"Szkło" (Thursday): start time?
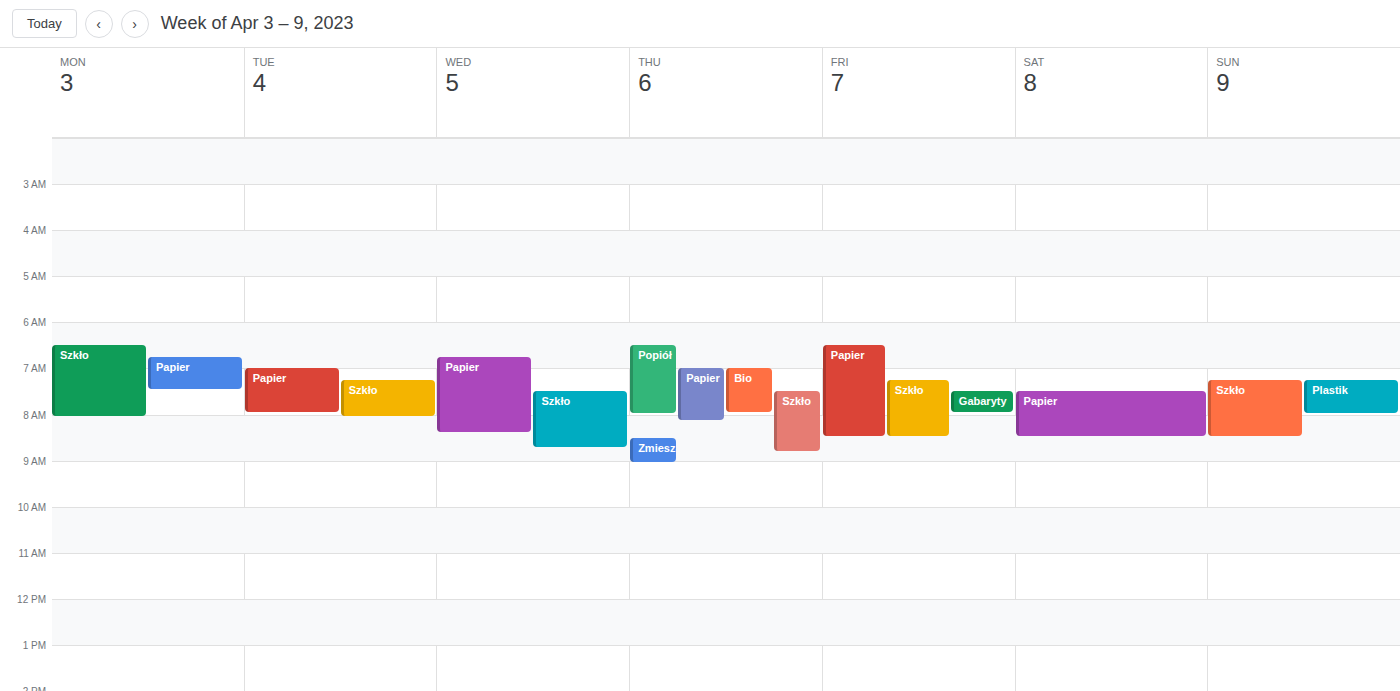
7:30 AM